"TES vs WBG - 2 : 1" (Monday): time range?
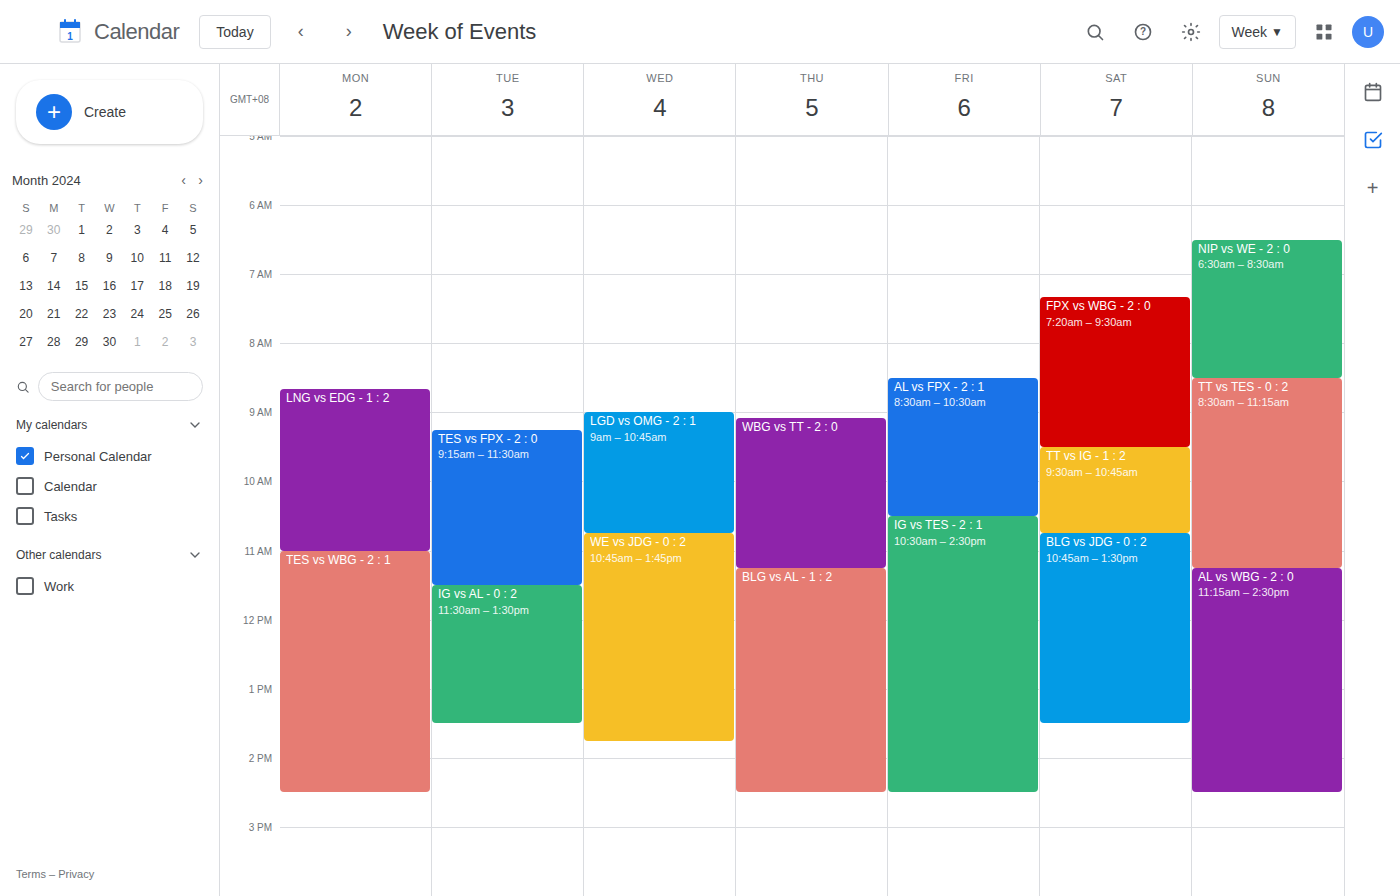
11:00 AM to 2:30 PM